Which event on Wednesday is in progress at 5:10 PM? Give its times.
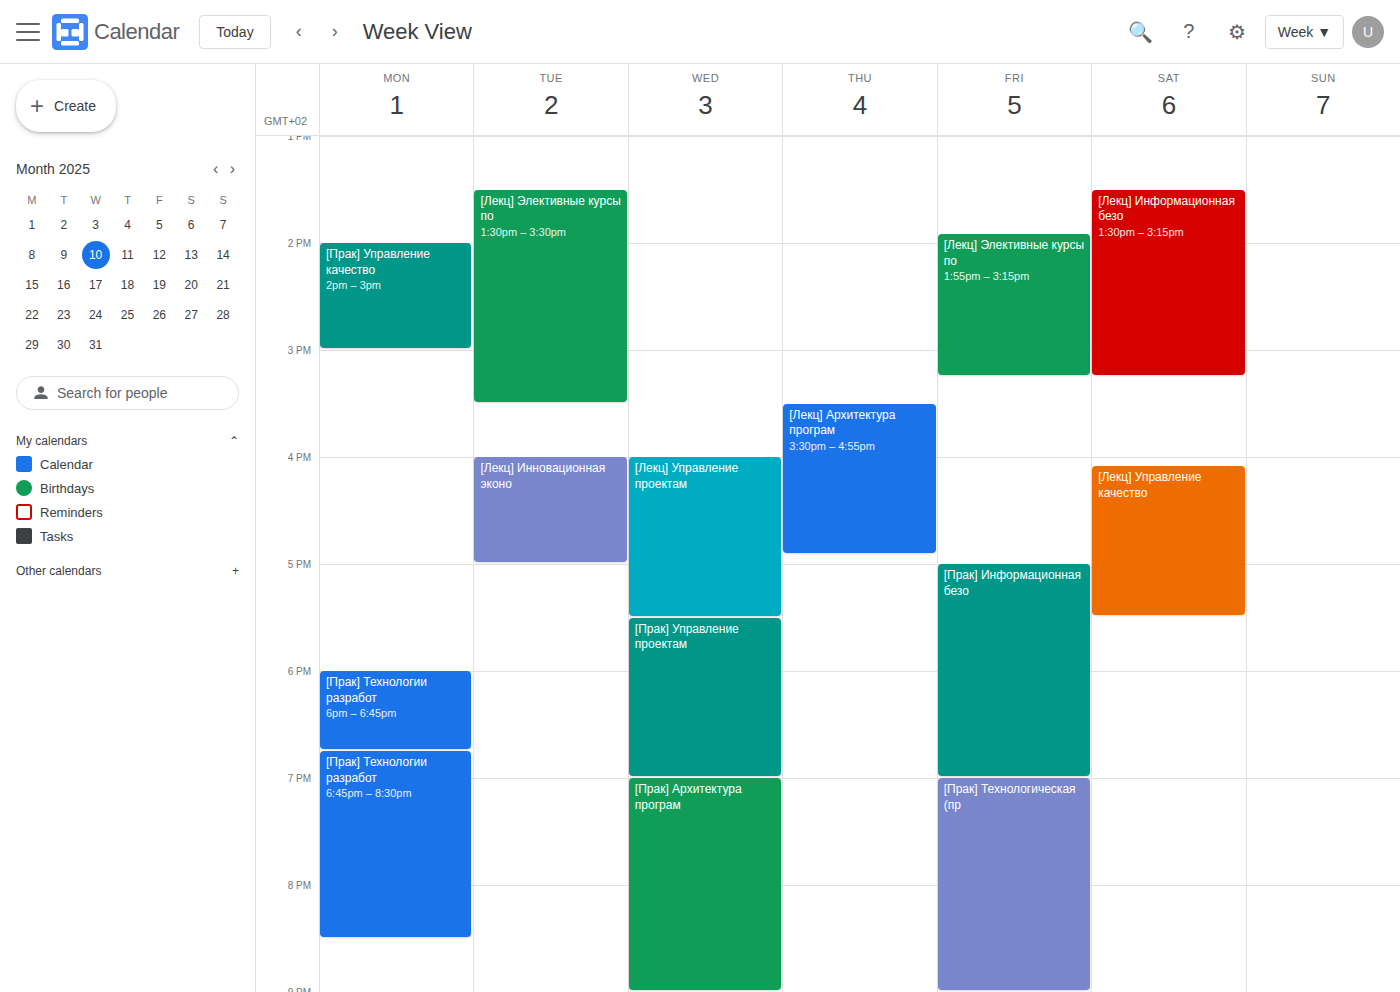
"[Лекц] Управление проектам", 4:00 PM to 5:30 PM